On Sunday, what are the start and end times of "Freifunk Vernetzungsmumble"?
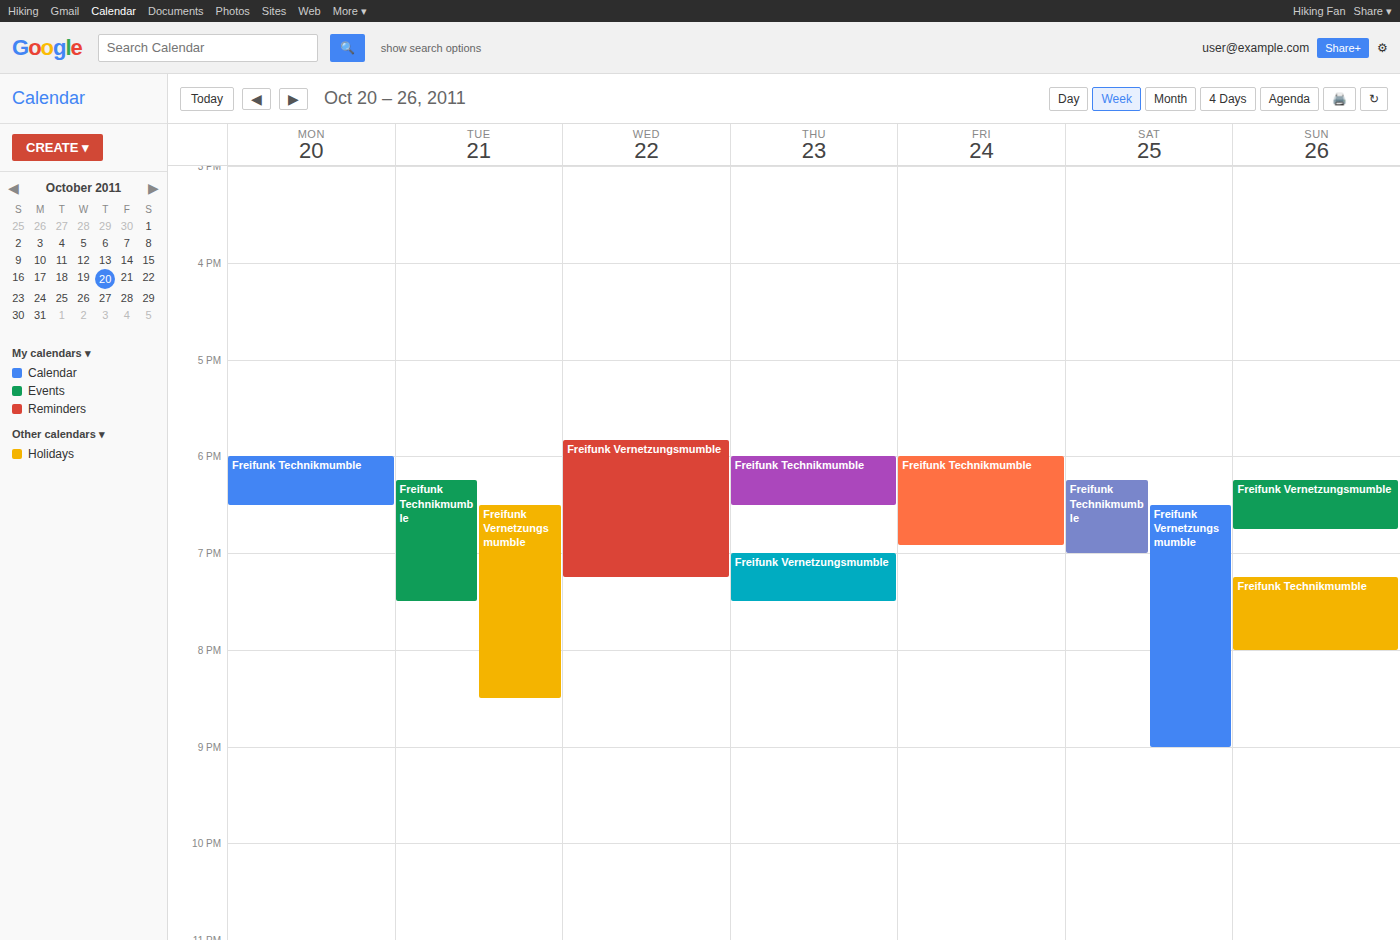
6:15 PM to 6:45 PM